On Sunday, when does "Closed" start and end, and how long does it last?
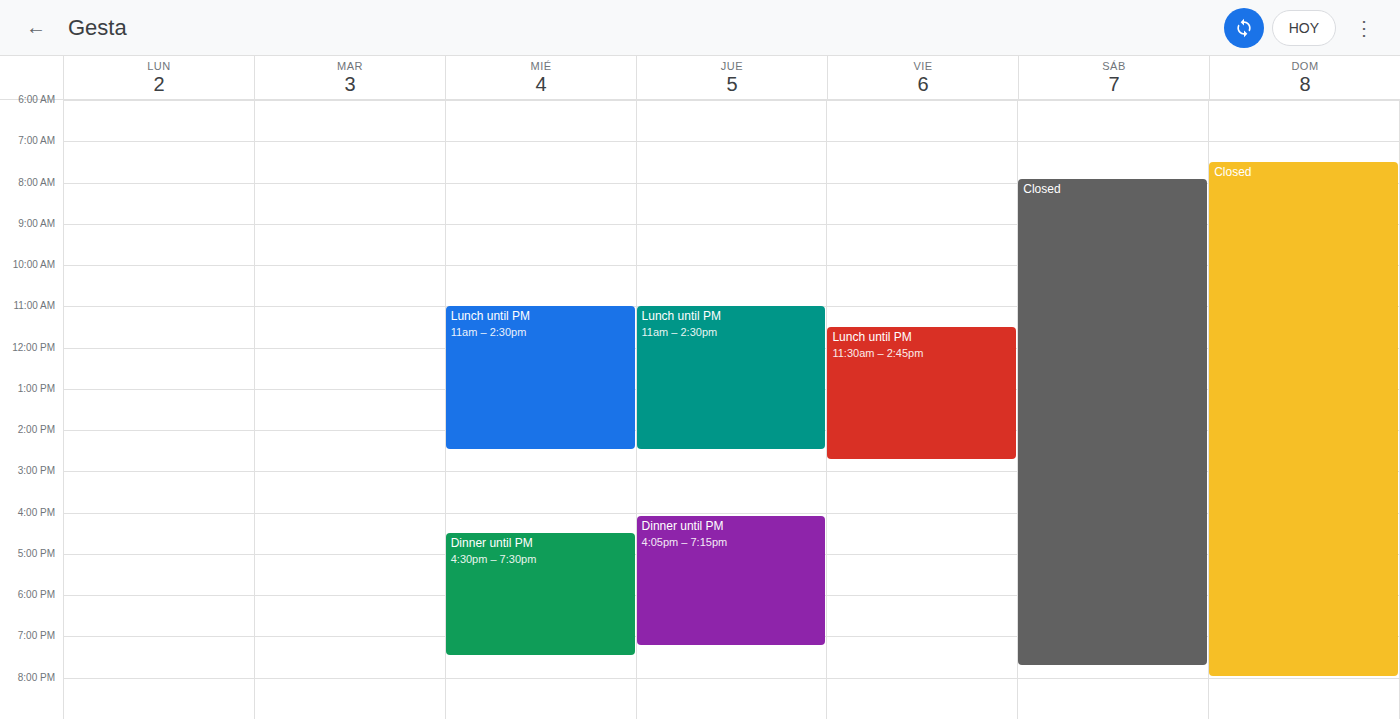
7:30 AM to 8:00 PM, 12 hours 30 minutes